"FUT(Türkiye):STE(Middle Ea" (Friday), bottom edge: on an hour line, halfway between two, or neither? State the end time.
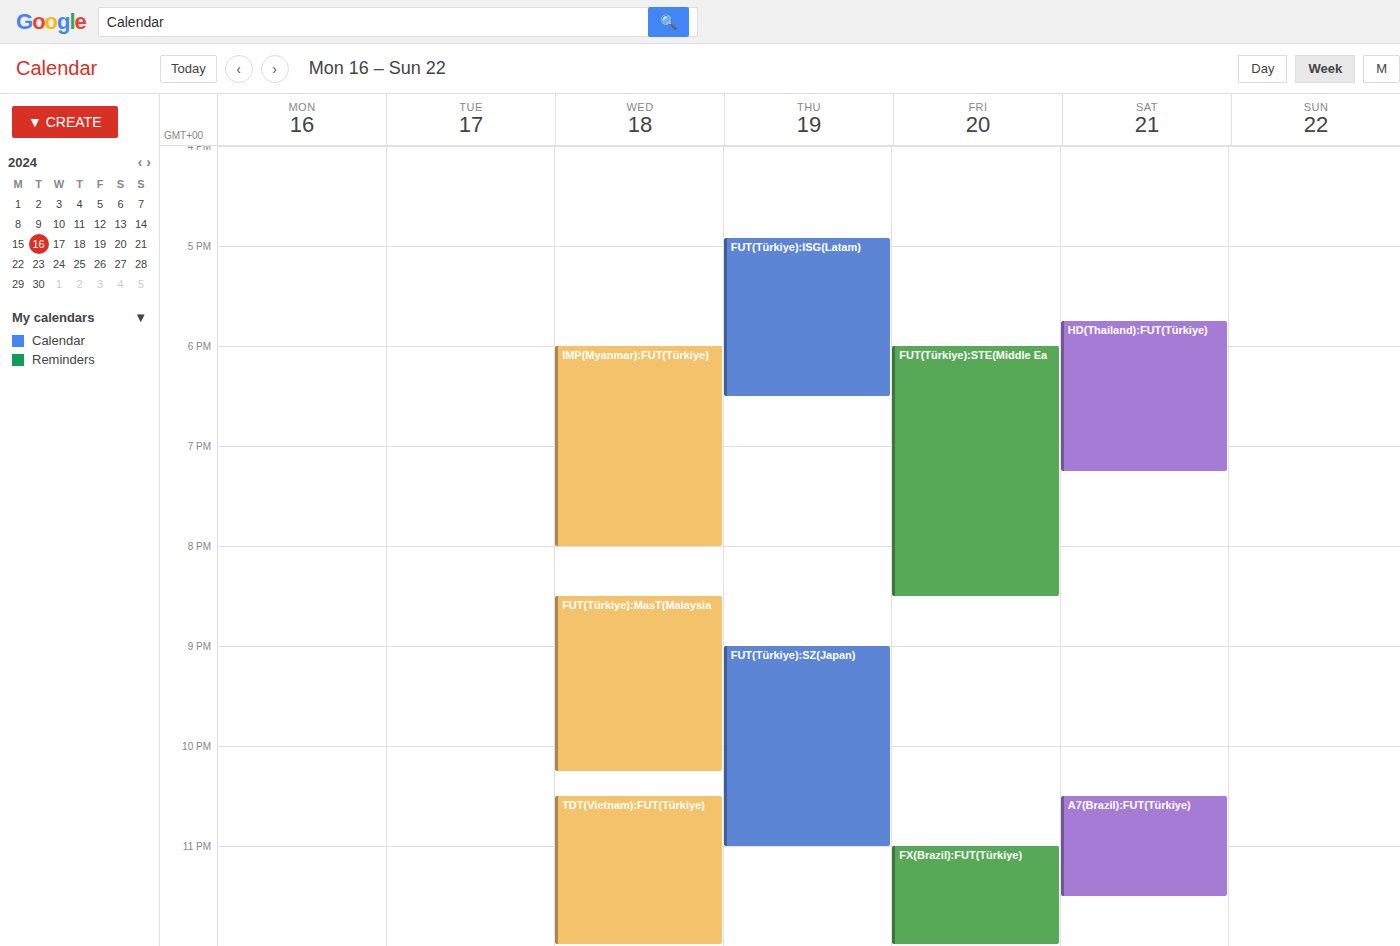
8:30 PM -- halfway between the 8 PM and 9 PM lines.